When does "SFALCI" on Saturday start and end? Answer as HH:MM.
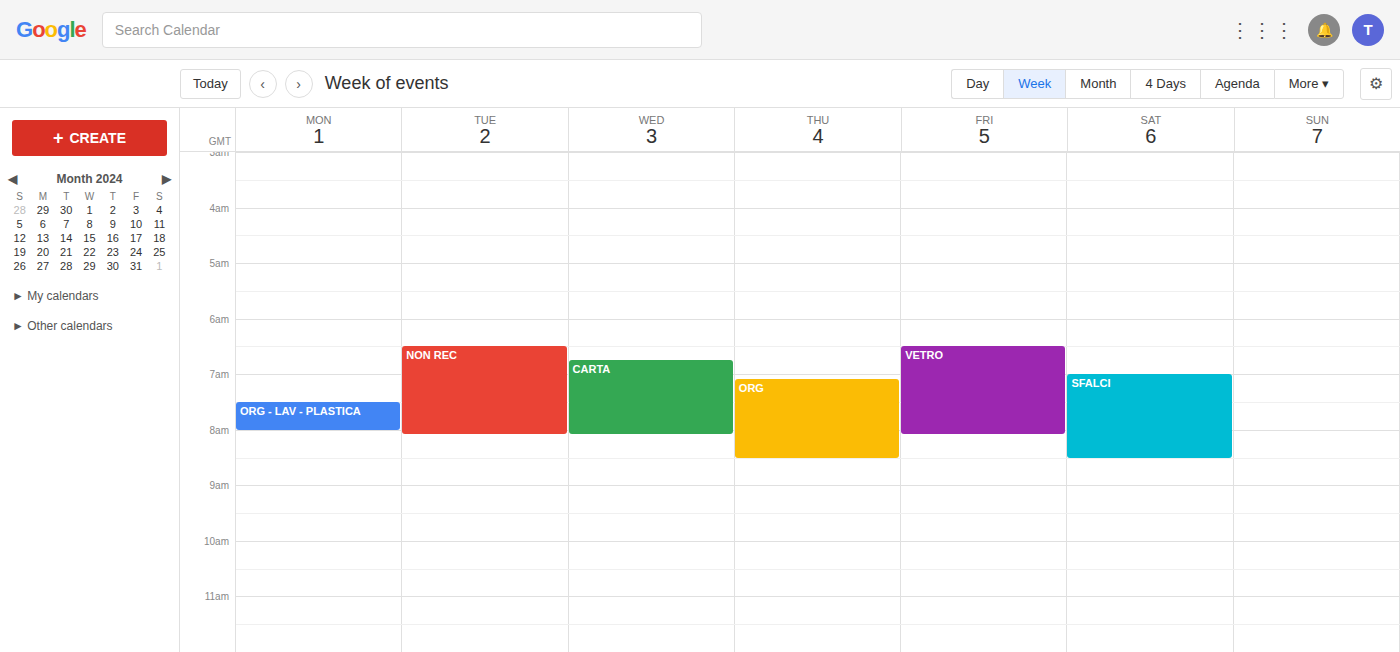
07:00 to 08:30